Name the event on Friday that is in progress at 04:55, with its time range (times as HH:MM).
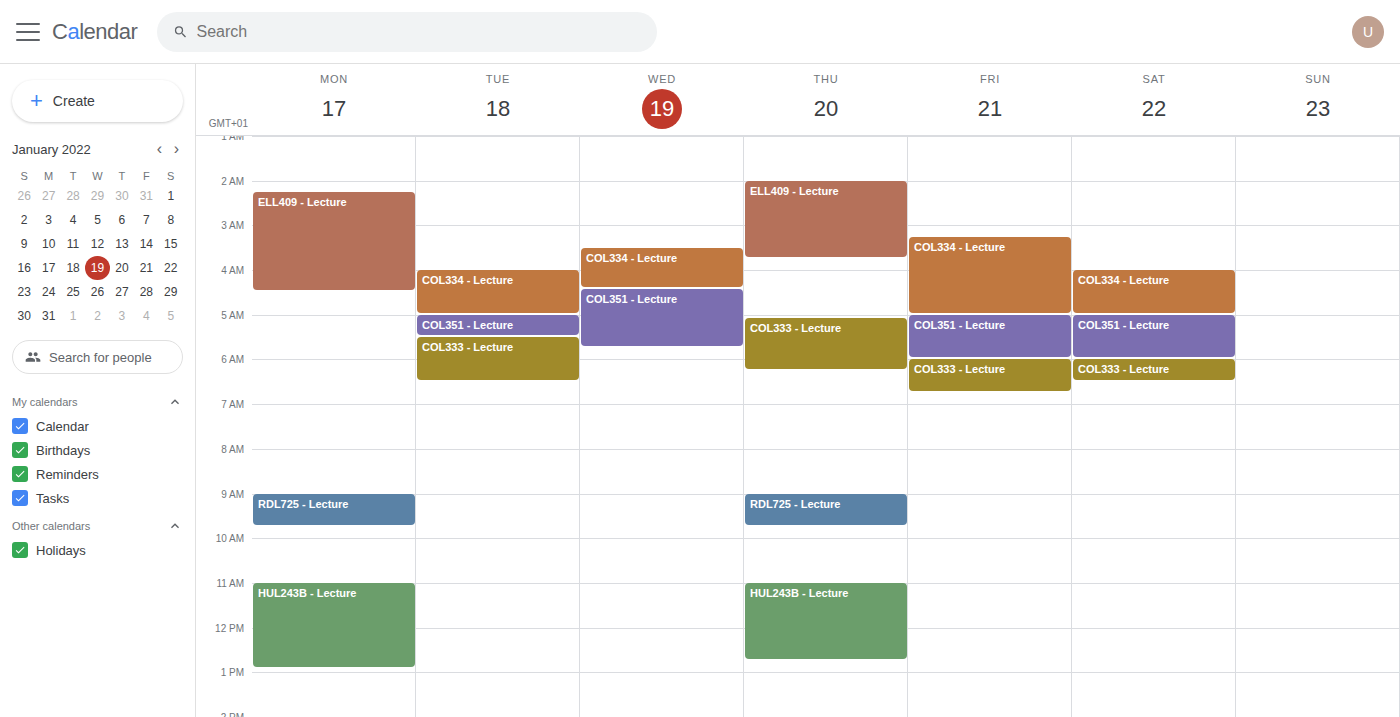
"COL334 - Lecture", 03:15 to 05:00